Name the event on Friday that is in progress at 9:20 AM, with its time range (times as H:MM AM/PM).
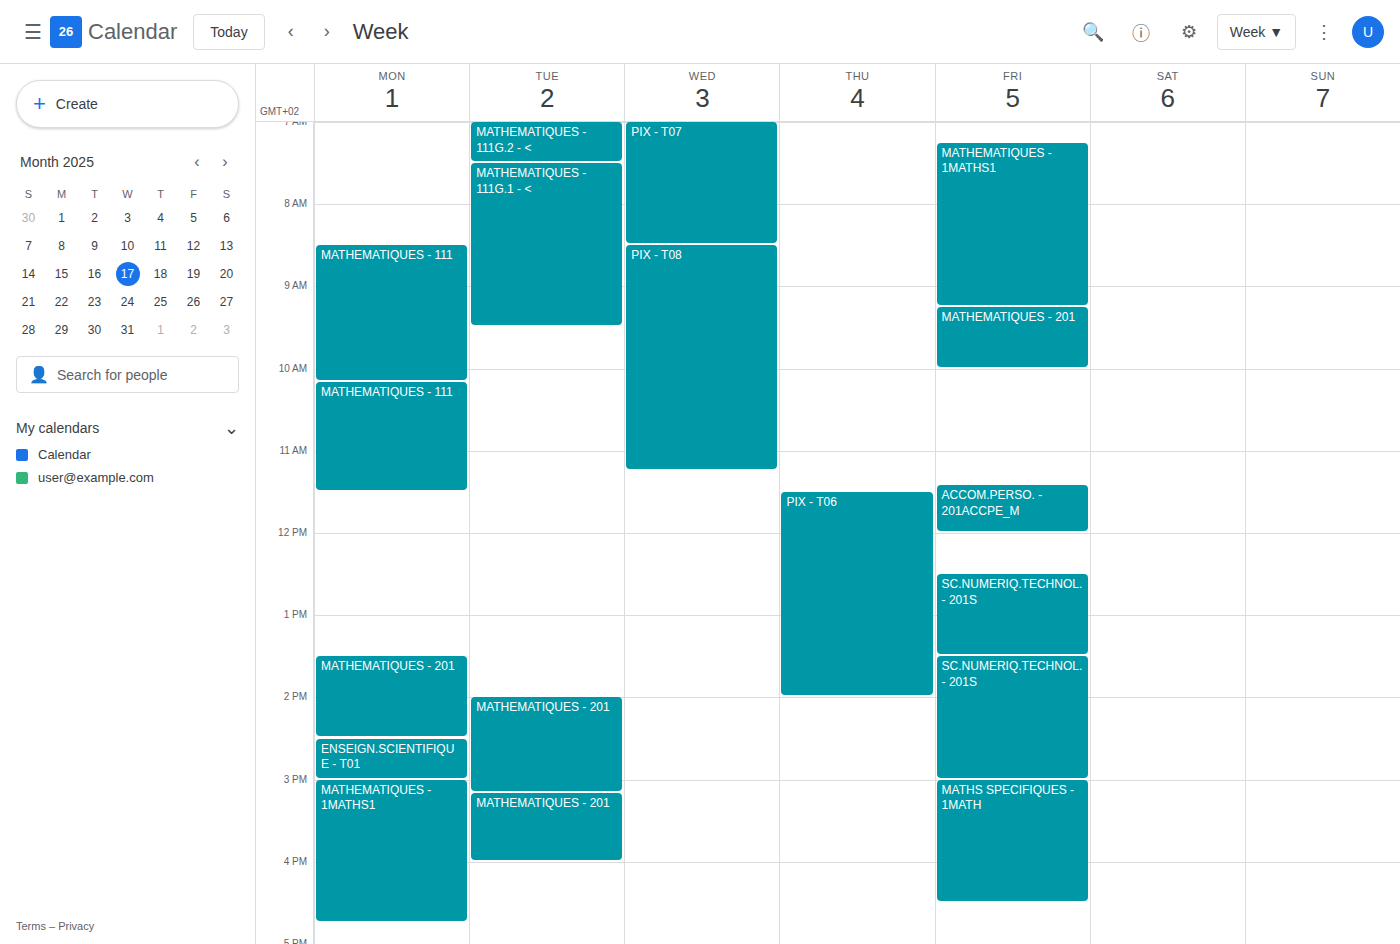
"MATHEMATIQUES - 201", 9:15 AM to 10:00 AM